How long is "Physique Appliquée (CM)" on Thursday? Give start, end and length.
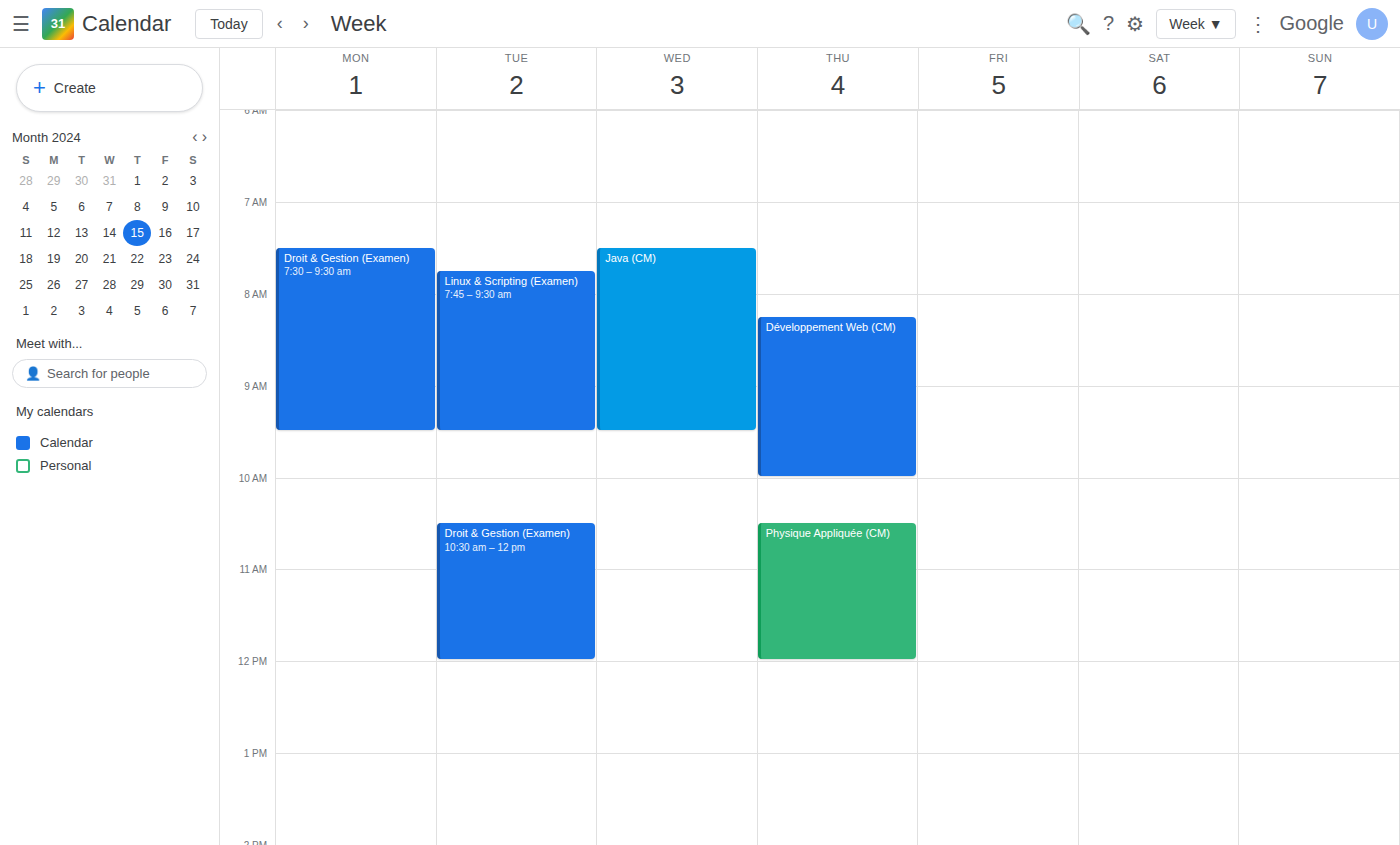
10:30 to 12:00, 1 hour 30 minutes